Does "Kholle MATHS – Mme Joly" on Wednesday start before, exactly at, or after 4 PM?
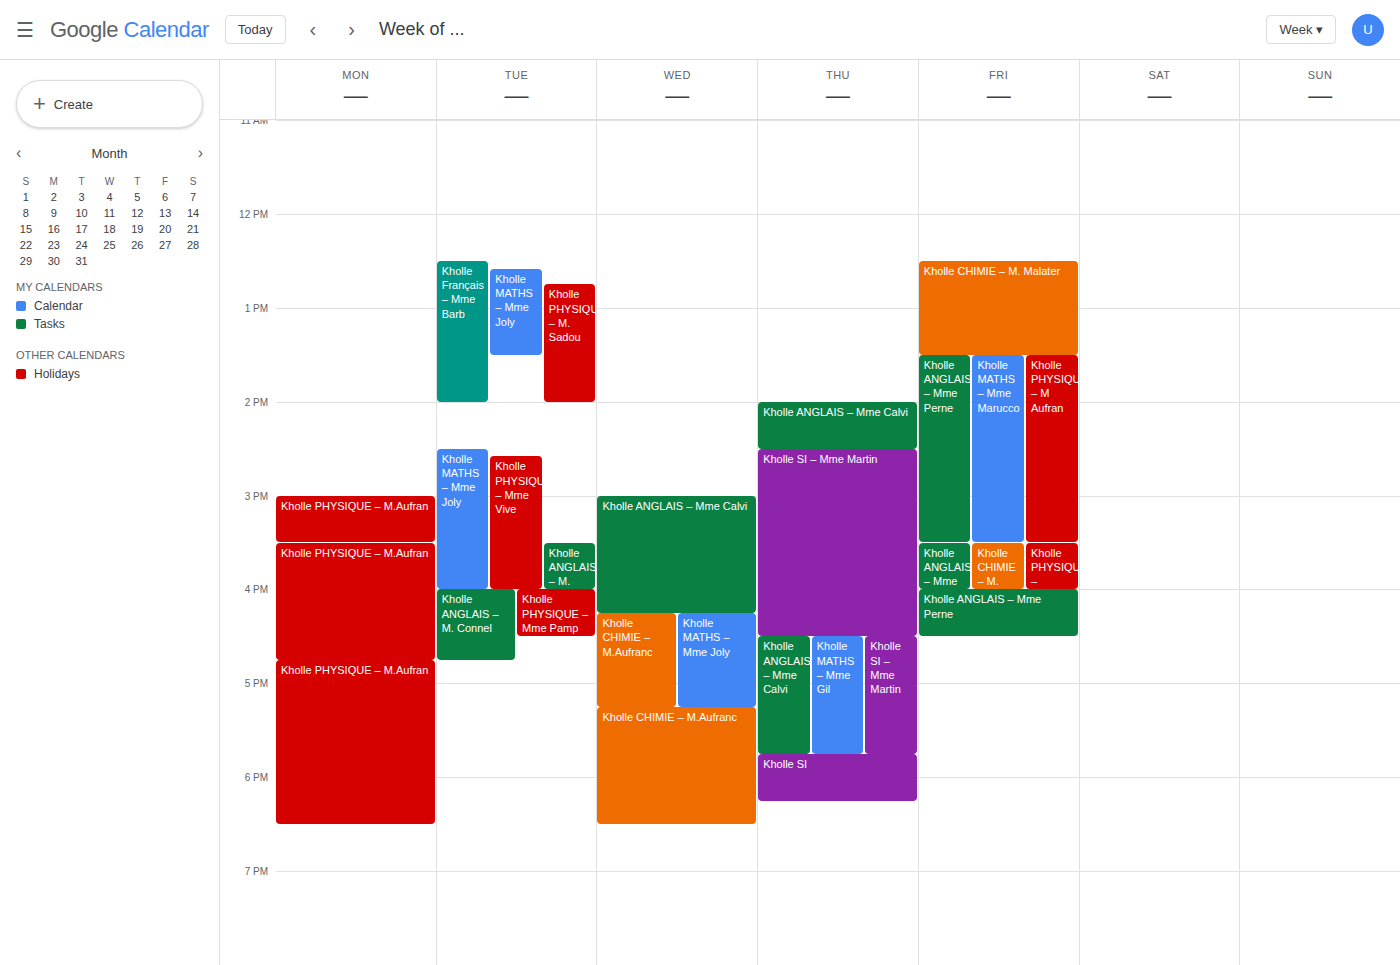
4:15 PM -- after 4 PM, 15 minutes below the 4 PM line.